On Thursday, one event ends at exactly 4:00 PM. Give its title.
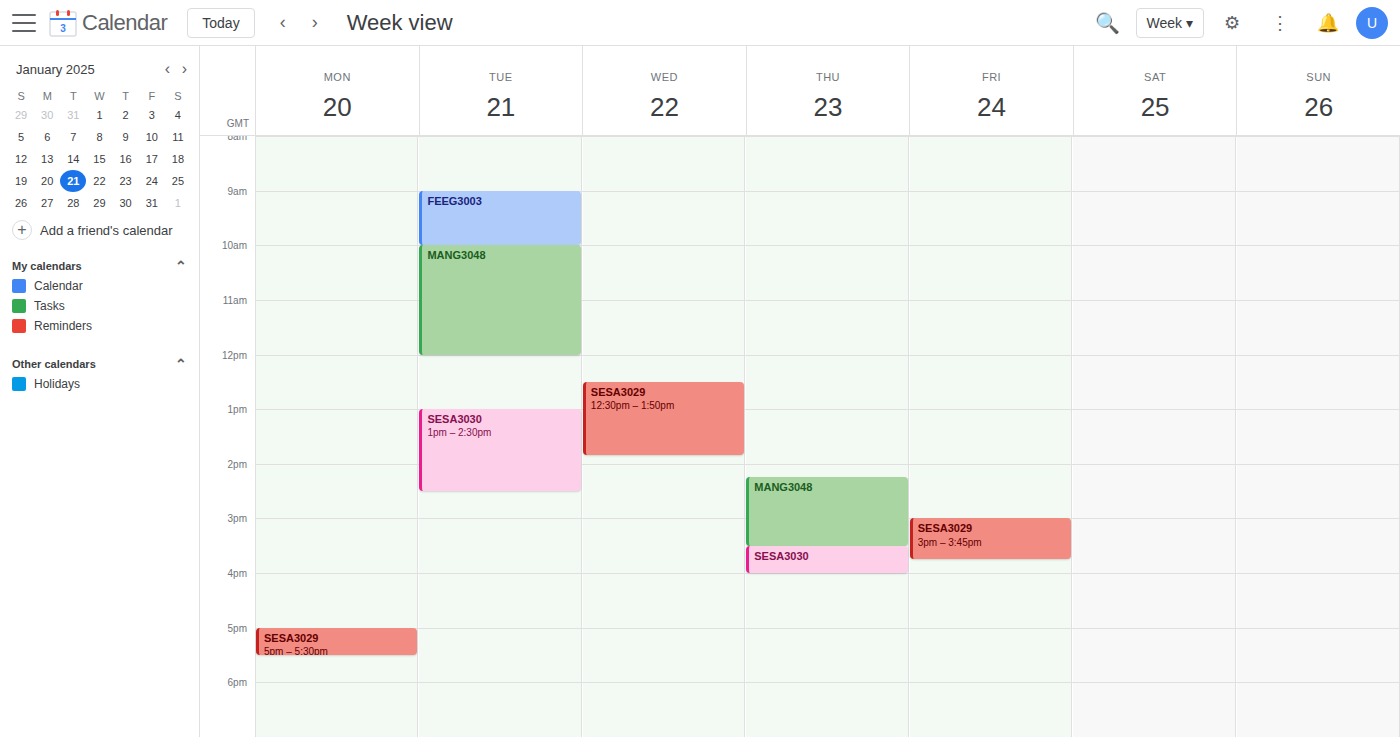
"SESA3030"